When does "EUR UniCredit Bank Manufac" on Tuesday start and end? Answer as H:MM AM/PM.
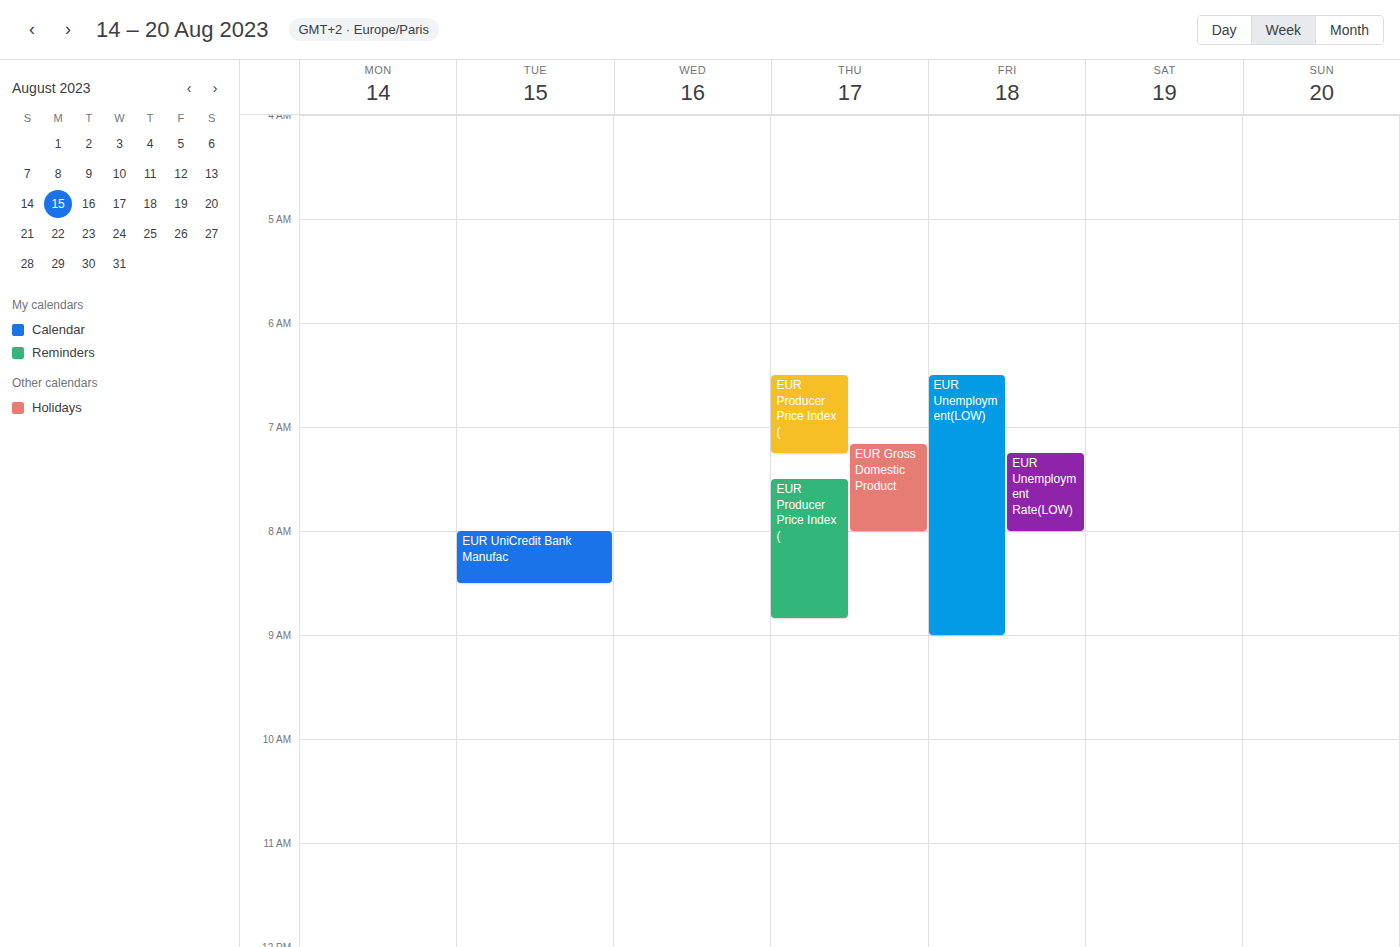
8:00 AM to 8:30 AM